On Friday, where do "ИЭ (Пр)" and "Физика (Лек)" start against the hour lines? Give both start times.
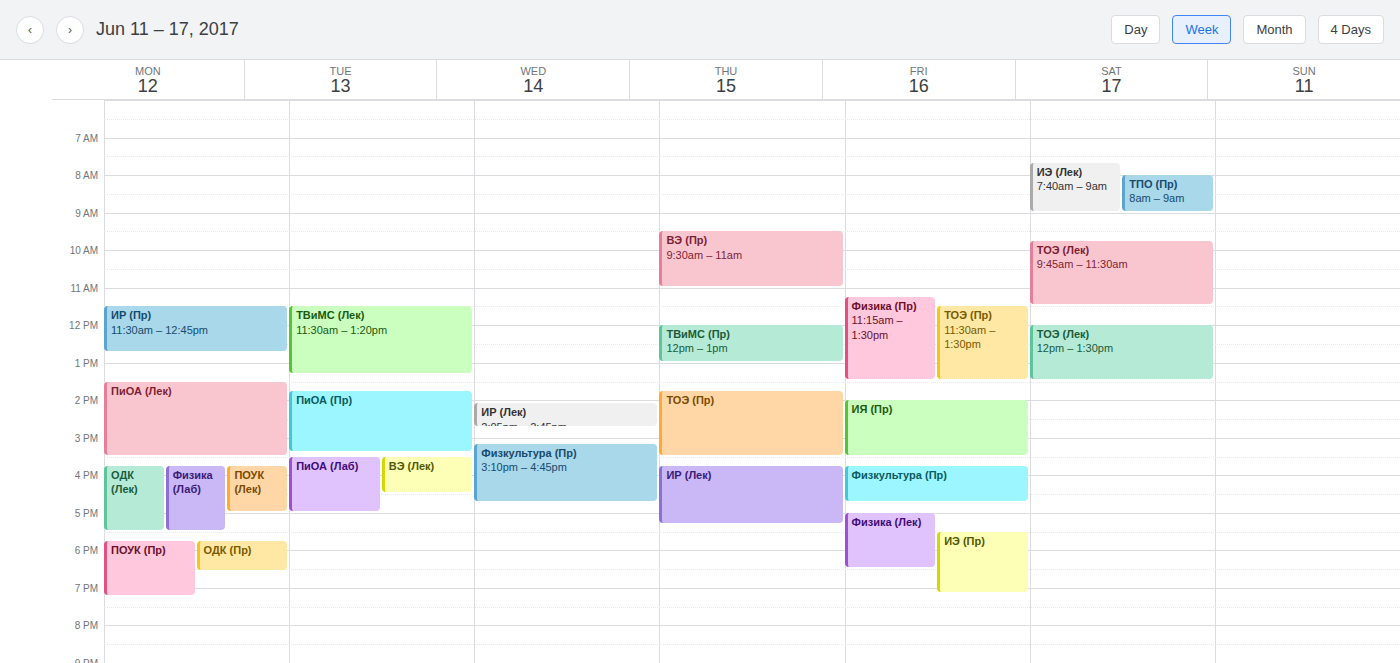
"ИЭ (Пр)": 5:30 PM, halfway between the 5 PM and 6 PM lines. "Физика (Лек)": 5:00 PM, exactly on the 5 PM line.